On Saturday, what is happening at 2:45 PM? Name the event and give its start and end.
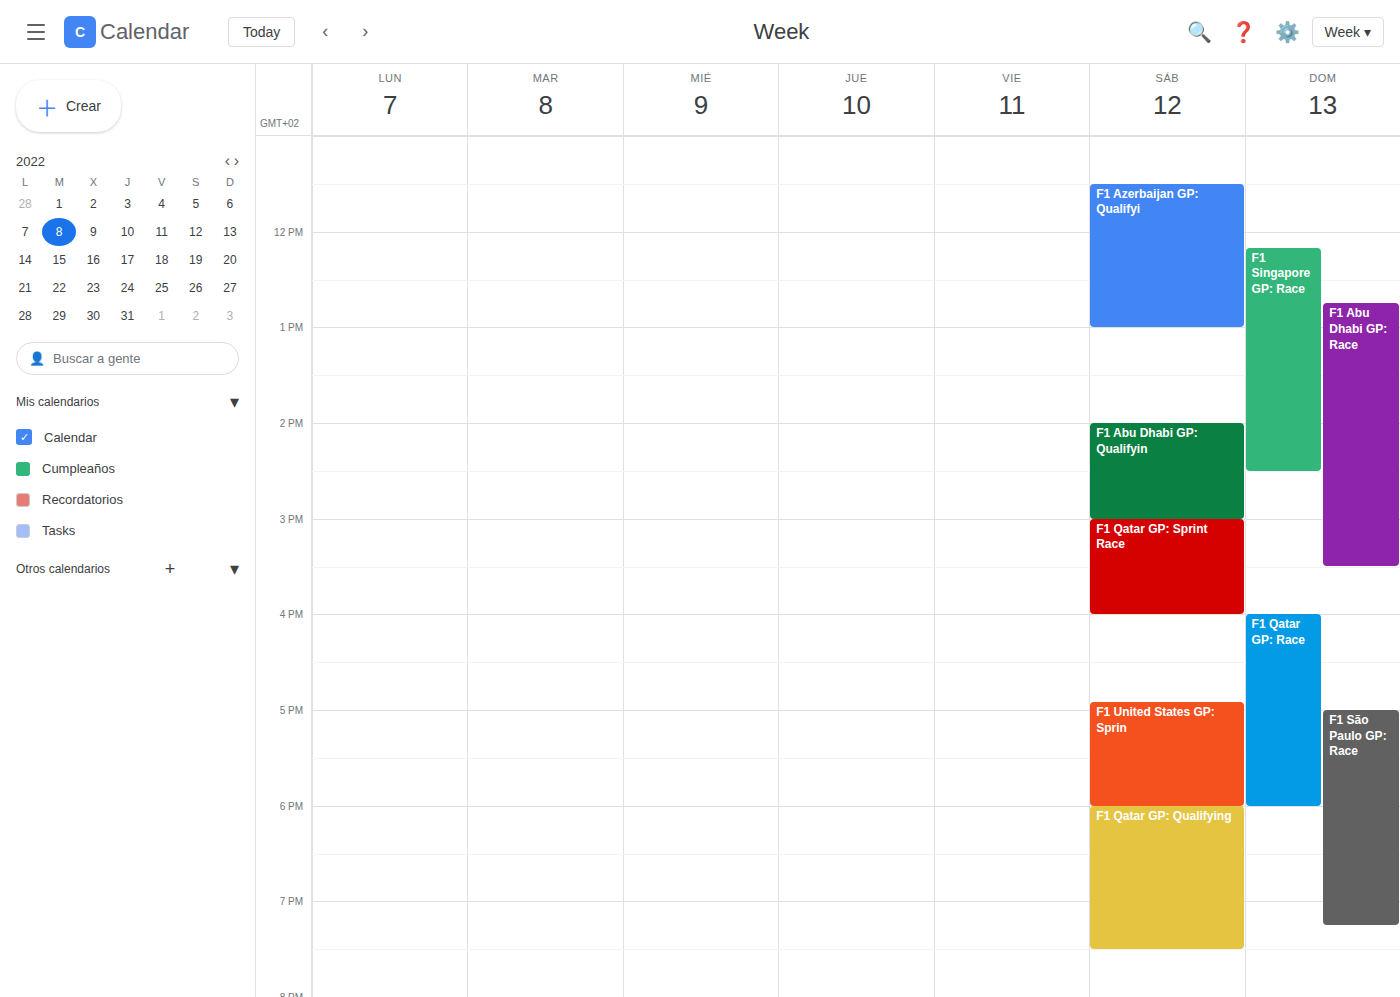
"F1 Abu Dhabi GP: Qualifyin", 2:00 PM to 3:00 PM